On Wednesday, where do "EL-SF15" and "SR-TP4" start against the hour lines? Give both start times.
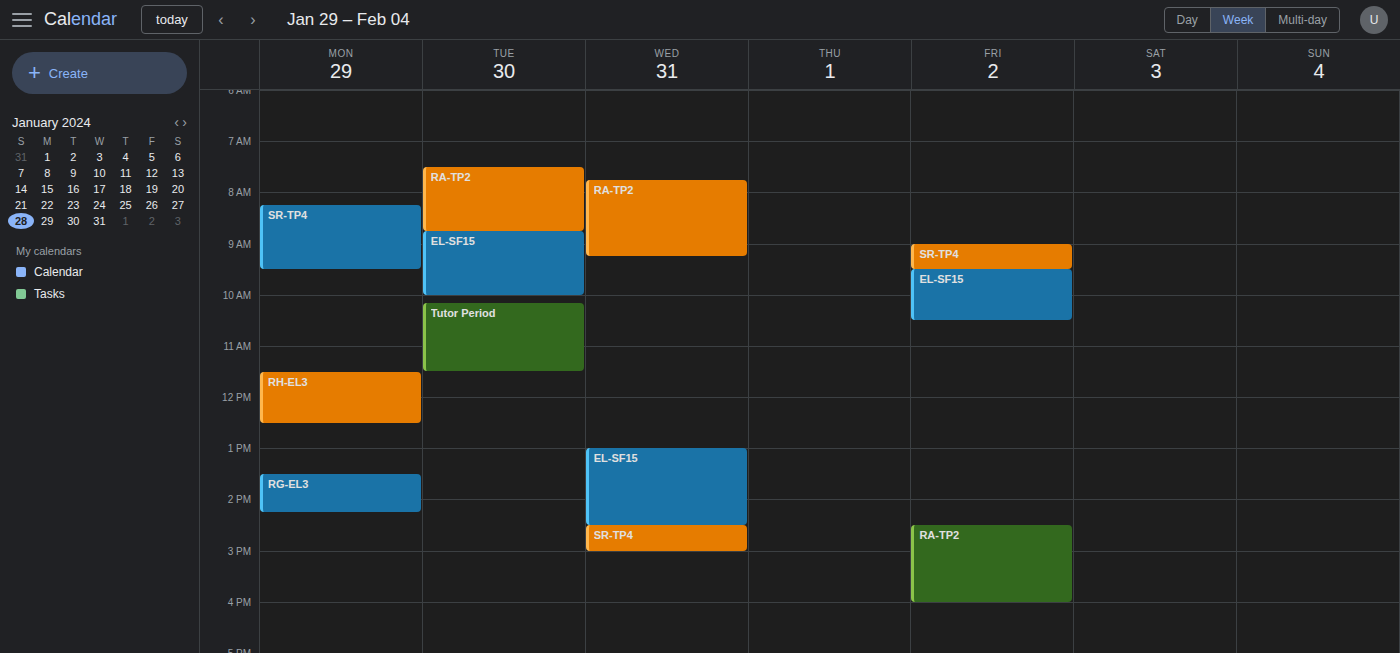
"EL-SF15": 1:00 PM, exactly on the 1 PM line. "SR-TP4": 2:30 PM, halfway between the 2 PM and 3 PM lines.